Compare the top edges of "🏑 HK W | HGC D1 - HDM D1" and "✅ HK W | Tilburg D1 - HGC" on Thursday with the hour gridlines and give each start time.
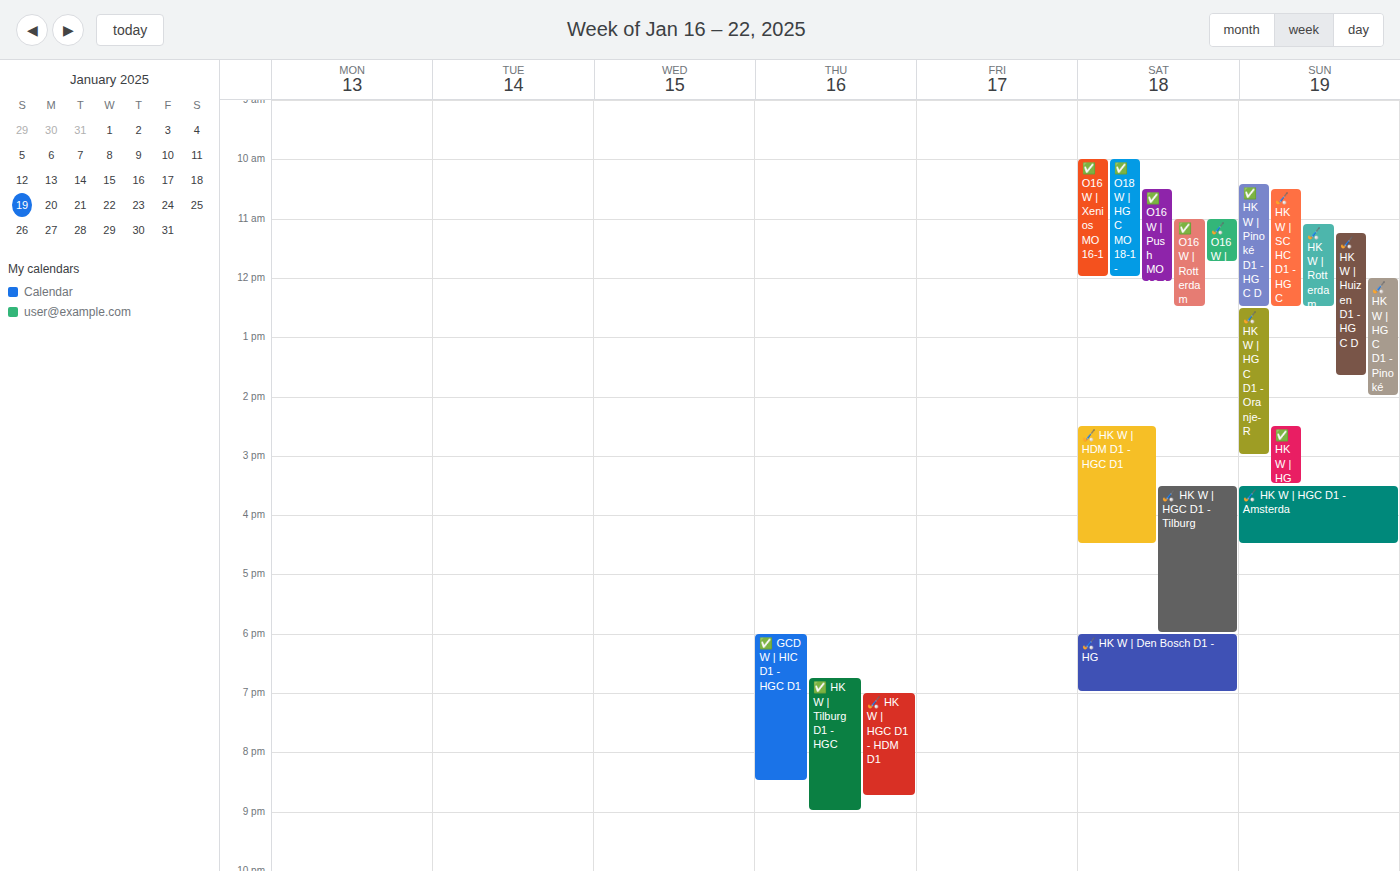
"🏑 HK W | HGC D1 - HDM D1": 7:00 PM, exactly on the 7 PM line. "✅ HK W | Tilburg D1 - HGC": 6:45 PM, neither: three quarters of the way from the 6 PM line to the 7 PM line.